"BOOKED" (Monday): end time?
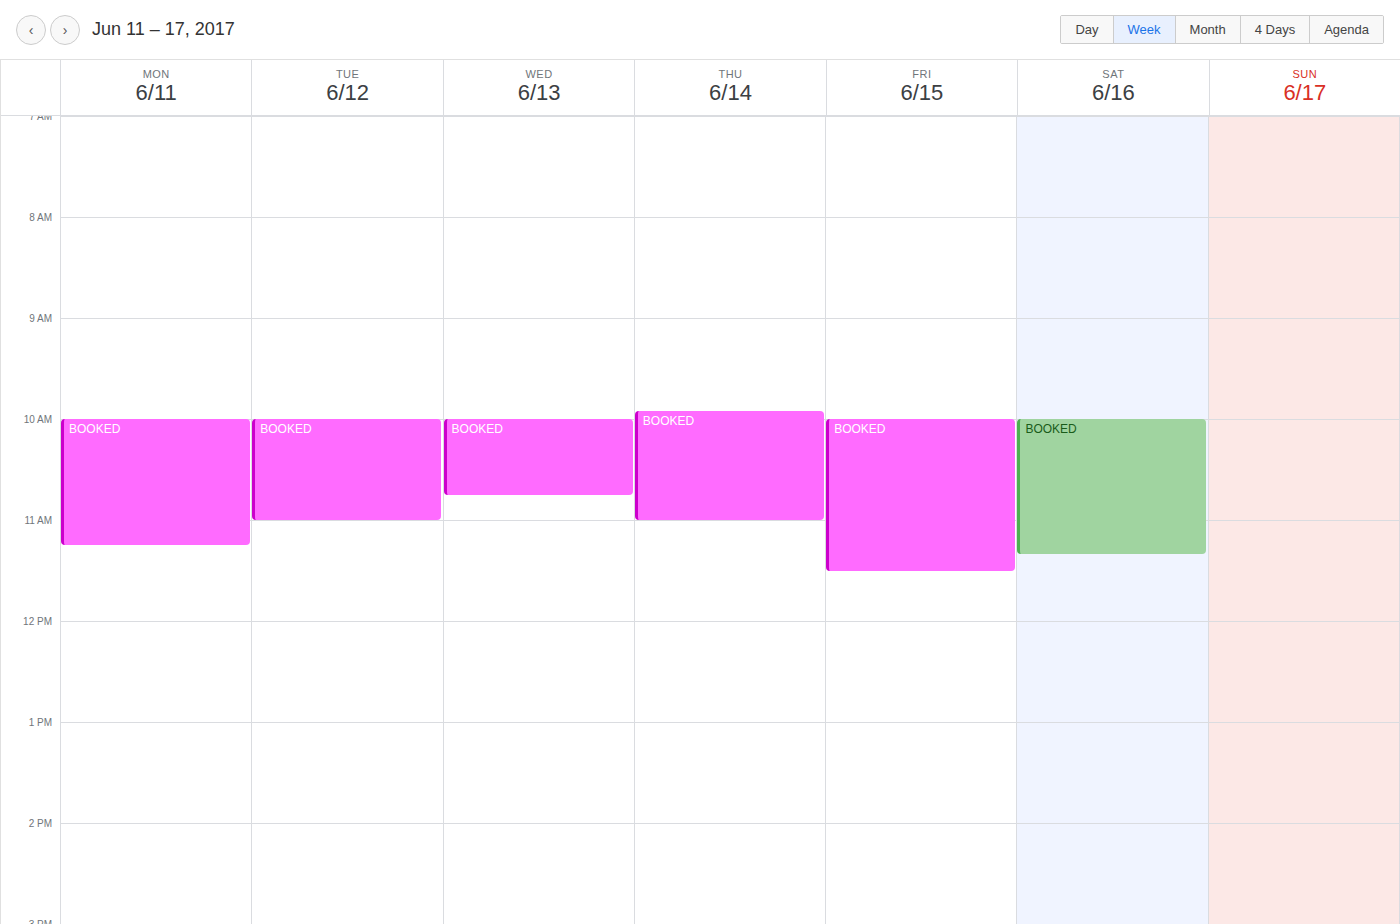
11:15 AM